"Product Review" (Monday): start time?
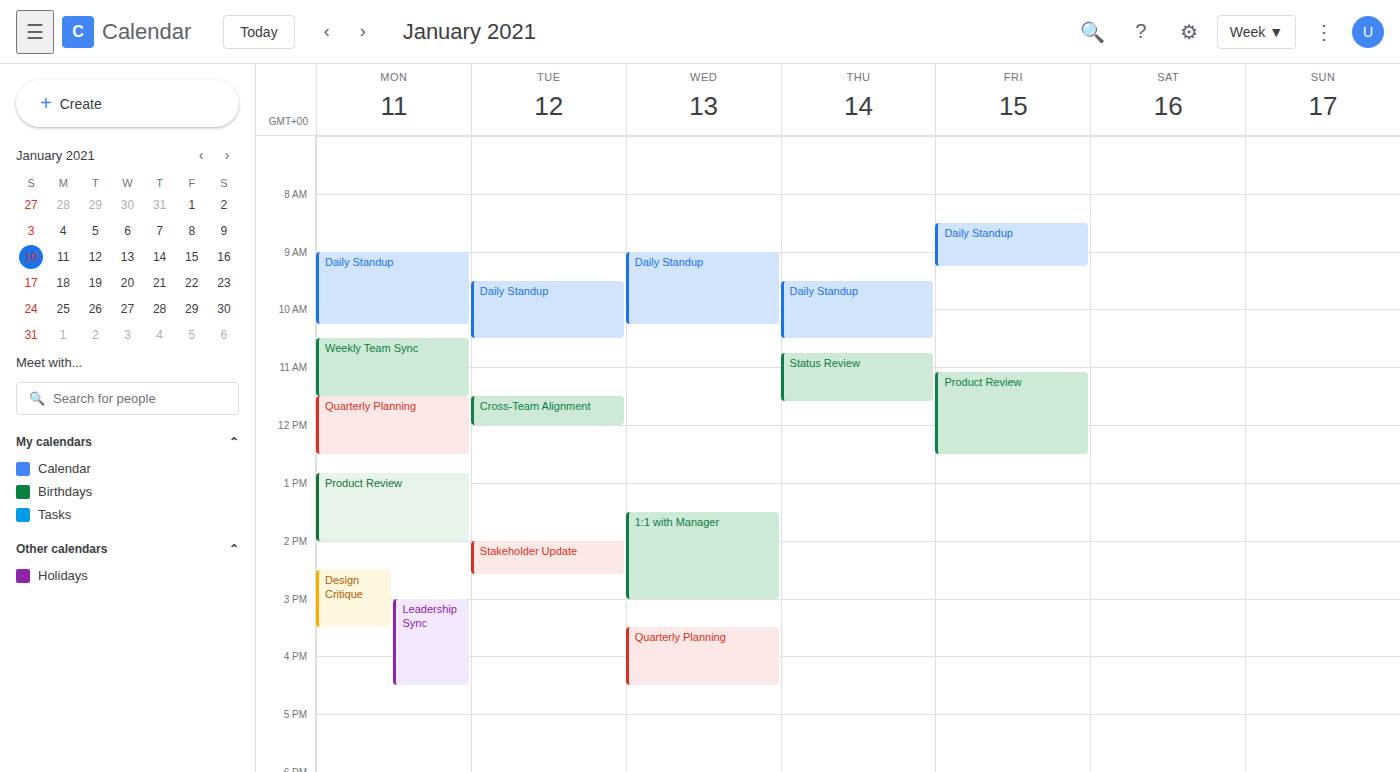
12:50 PM